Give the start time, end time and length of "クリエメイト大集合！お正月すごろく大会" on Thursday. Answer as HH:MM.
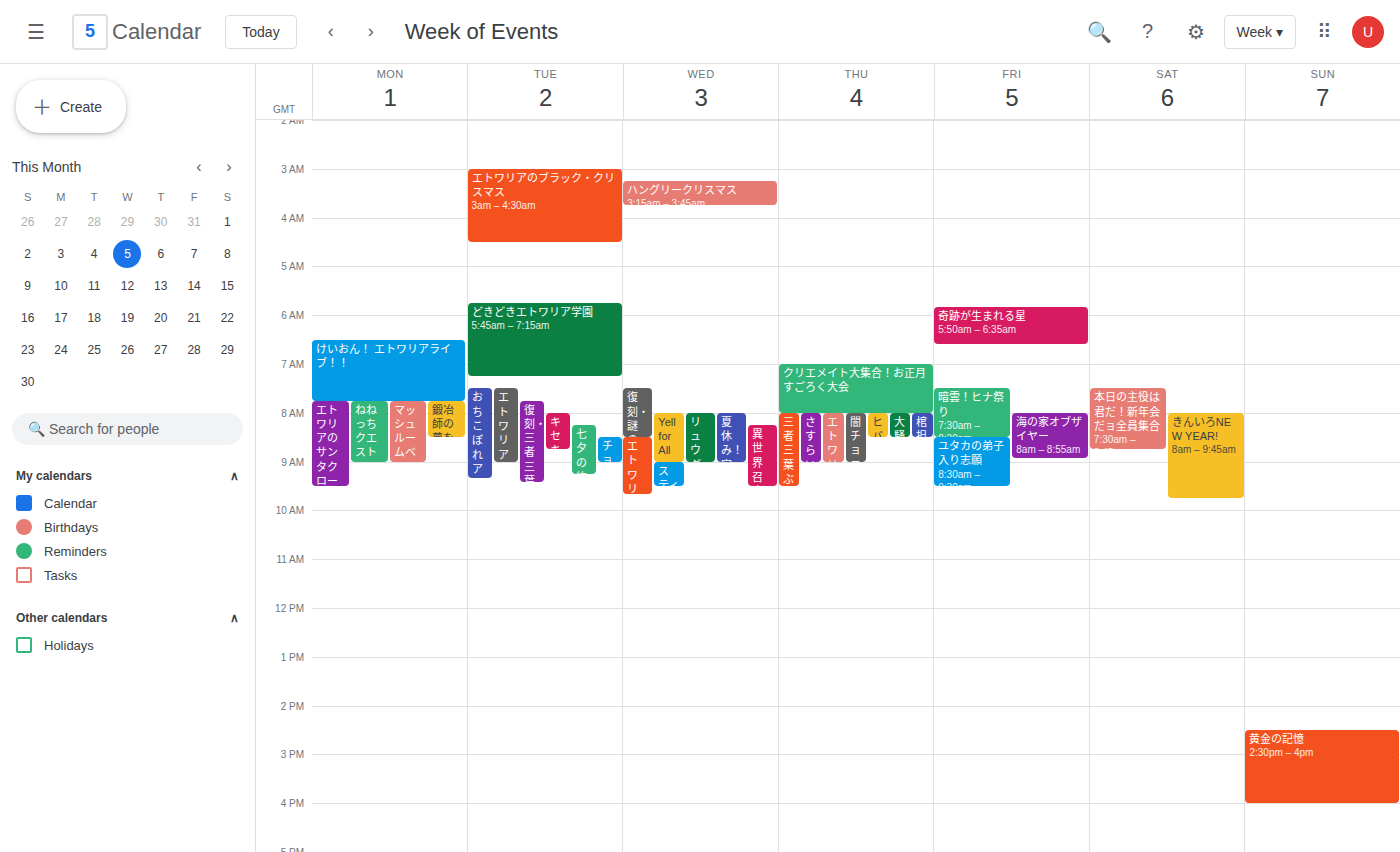
07:00 to 08:00, 1 hour